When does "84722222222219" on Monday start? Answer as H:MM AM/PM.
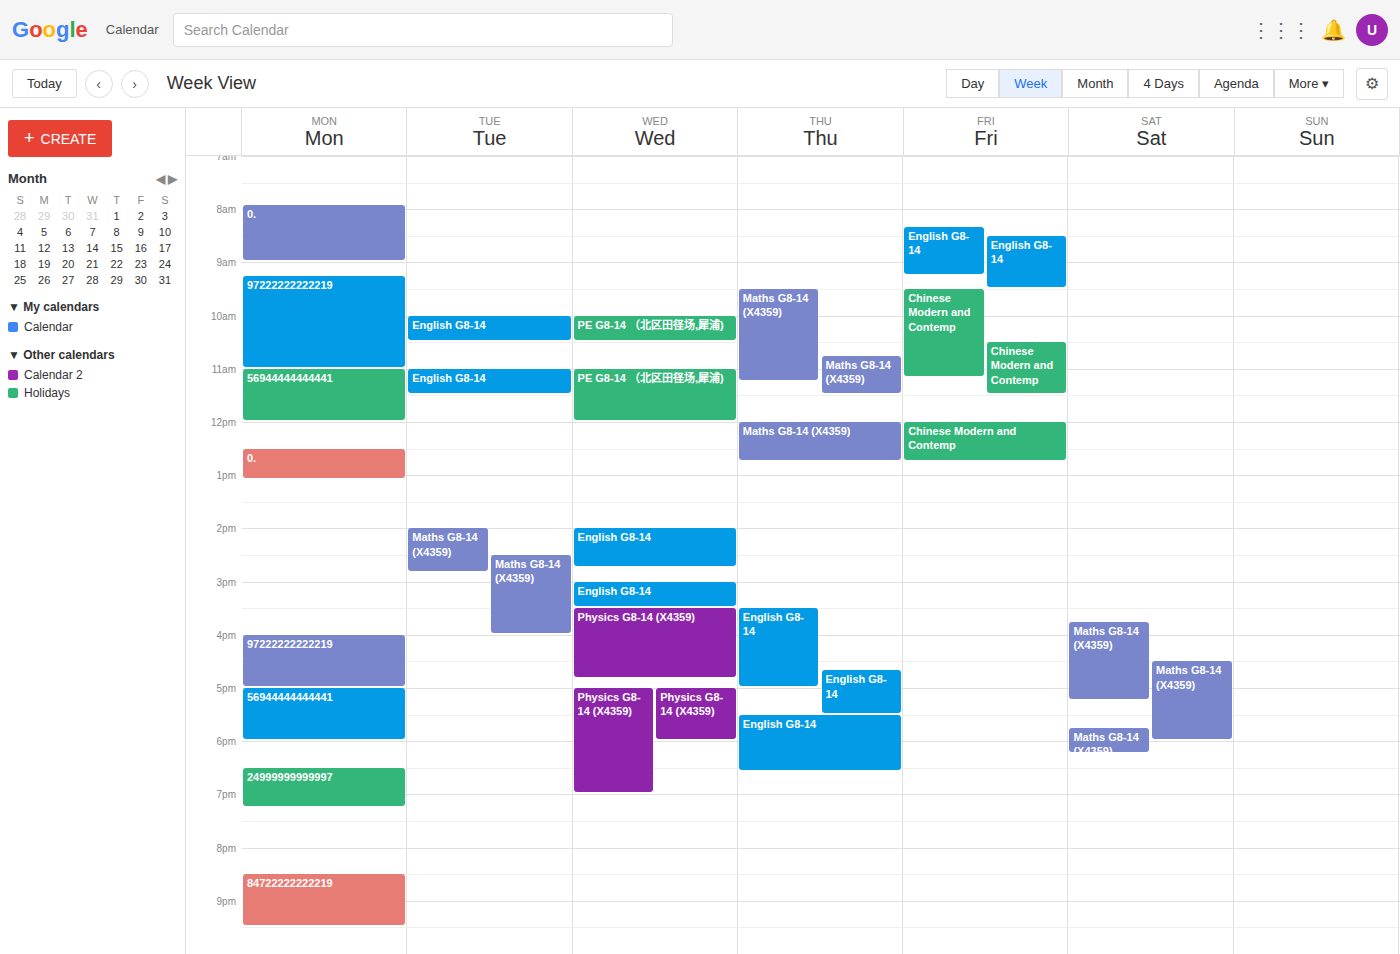
8:30 PM